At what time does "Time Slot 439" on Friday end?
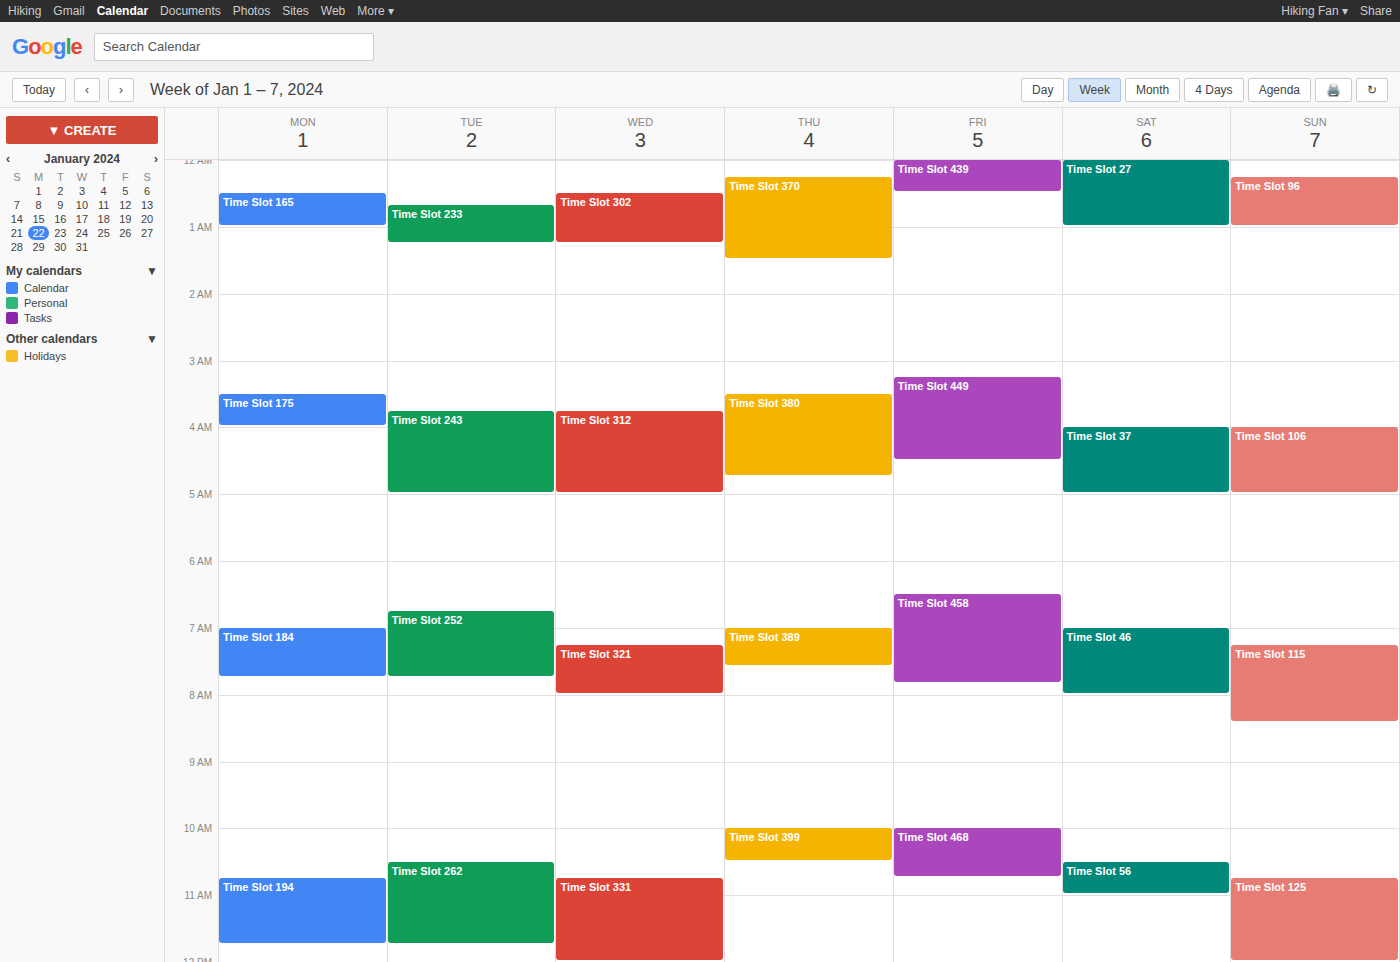
12:30 AM